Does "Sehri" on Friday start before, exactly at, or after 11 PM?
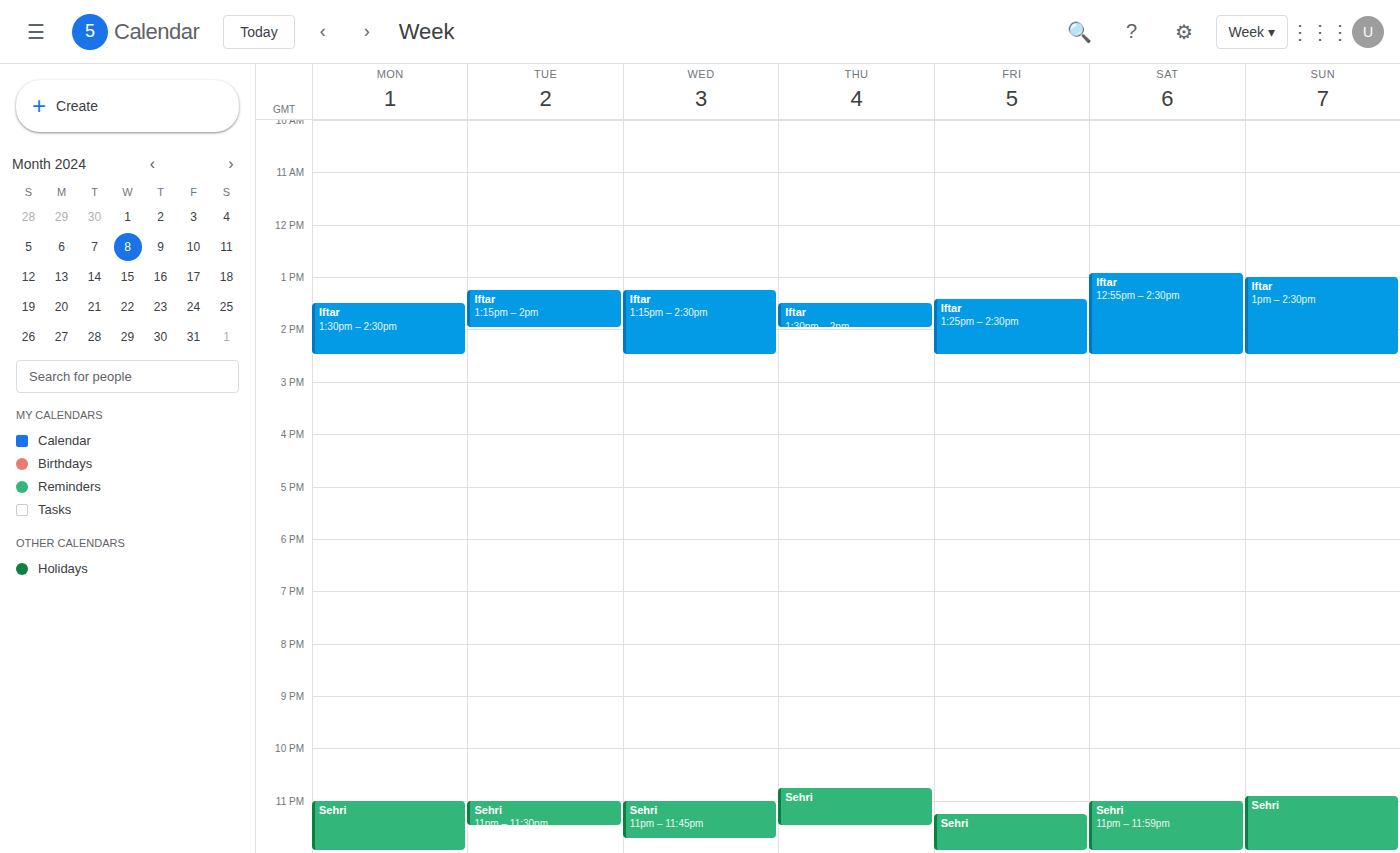
11:15 PM -- after 11 PM, 15 minutes below the 11 PM line.